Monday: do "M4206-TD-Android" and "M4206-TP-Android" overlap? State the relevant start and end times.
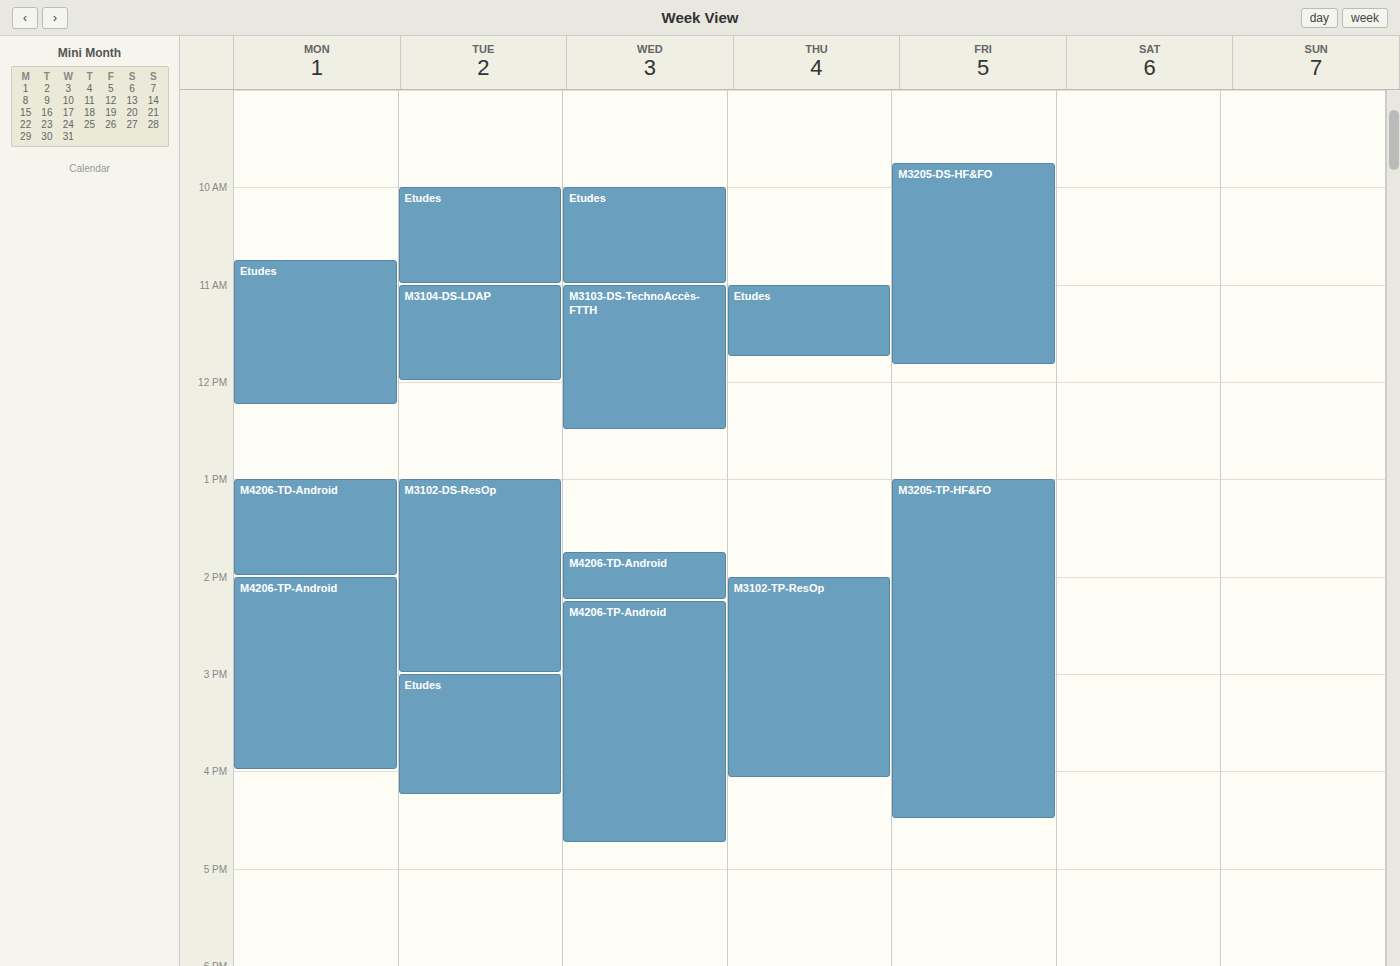
"M4206-TD-Android" ends at 2:00 PM, exactly when "M4206-TP-Android" starts -- they touch but do not overlap.